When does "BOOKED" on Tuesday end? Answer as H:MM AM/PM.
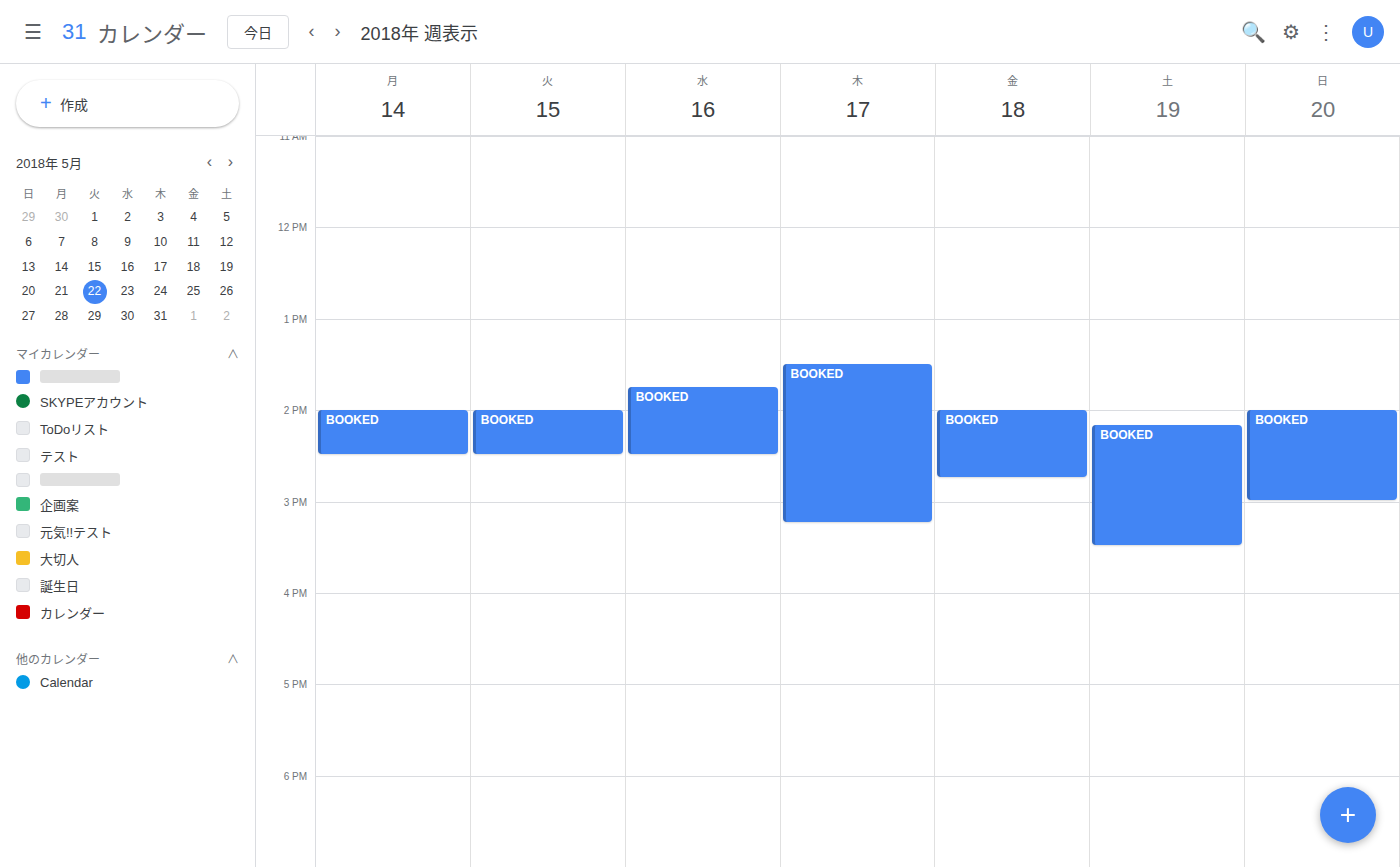
2:30 PM